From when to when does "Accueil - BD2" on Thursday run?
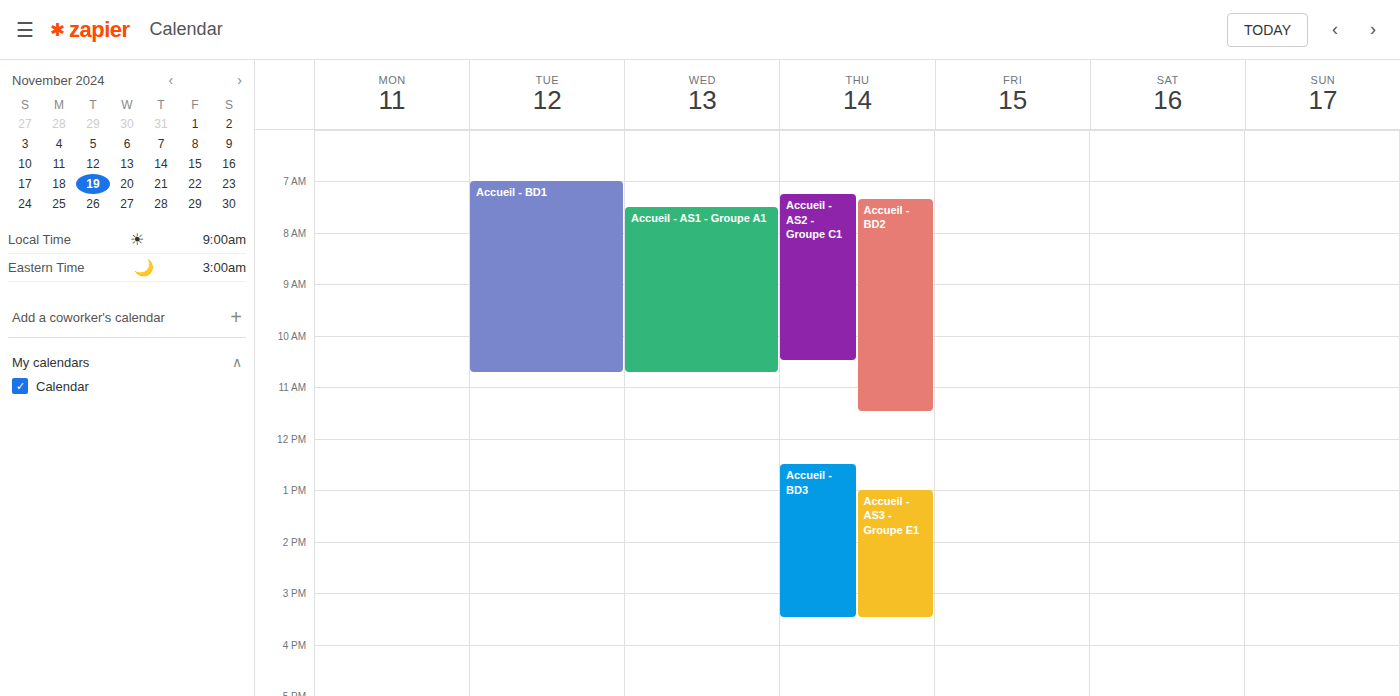
7:20 AM to 11:30 AM